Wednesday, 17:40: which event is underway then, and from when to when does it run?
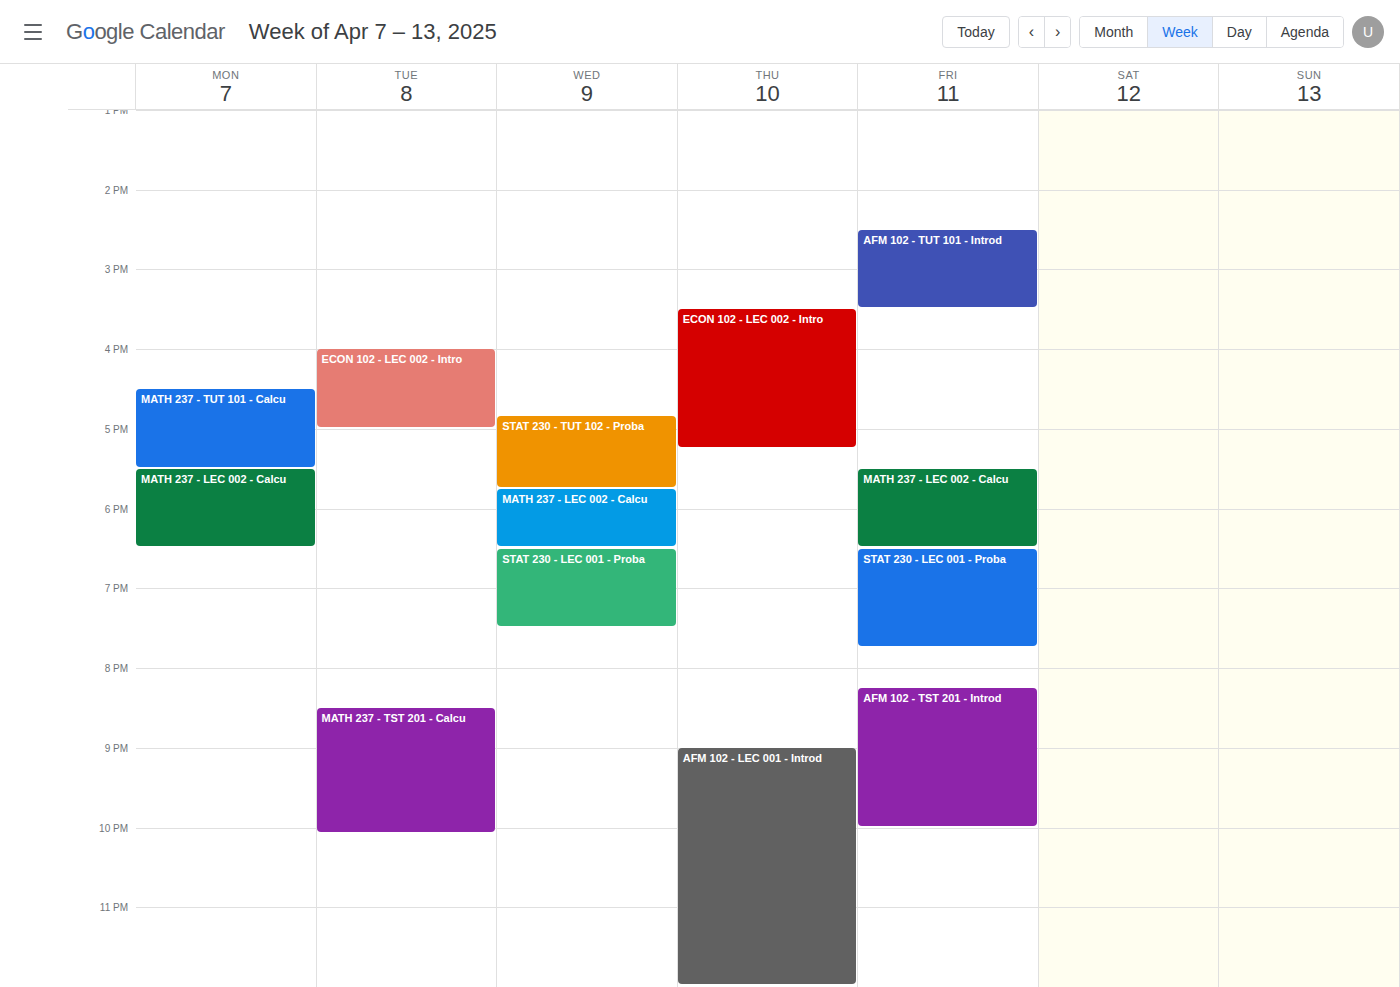
"STAT 230 - TUT 102 - Proba", 16:50 to 17:45